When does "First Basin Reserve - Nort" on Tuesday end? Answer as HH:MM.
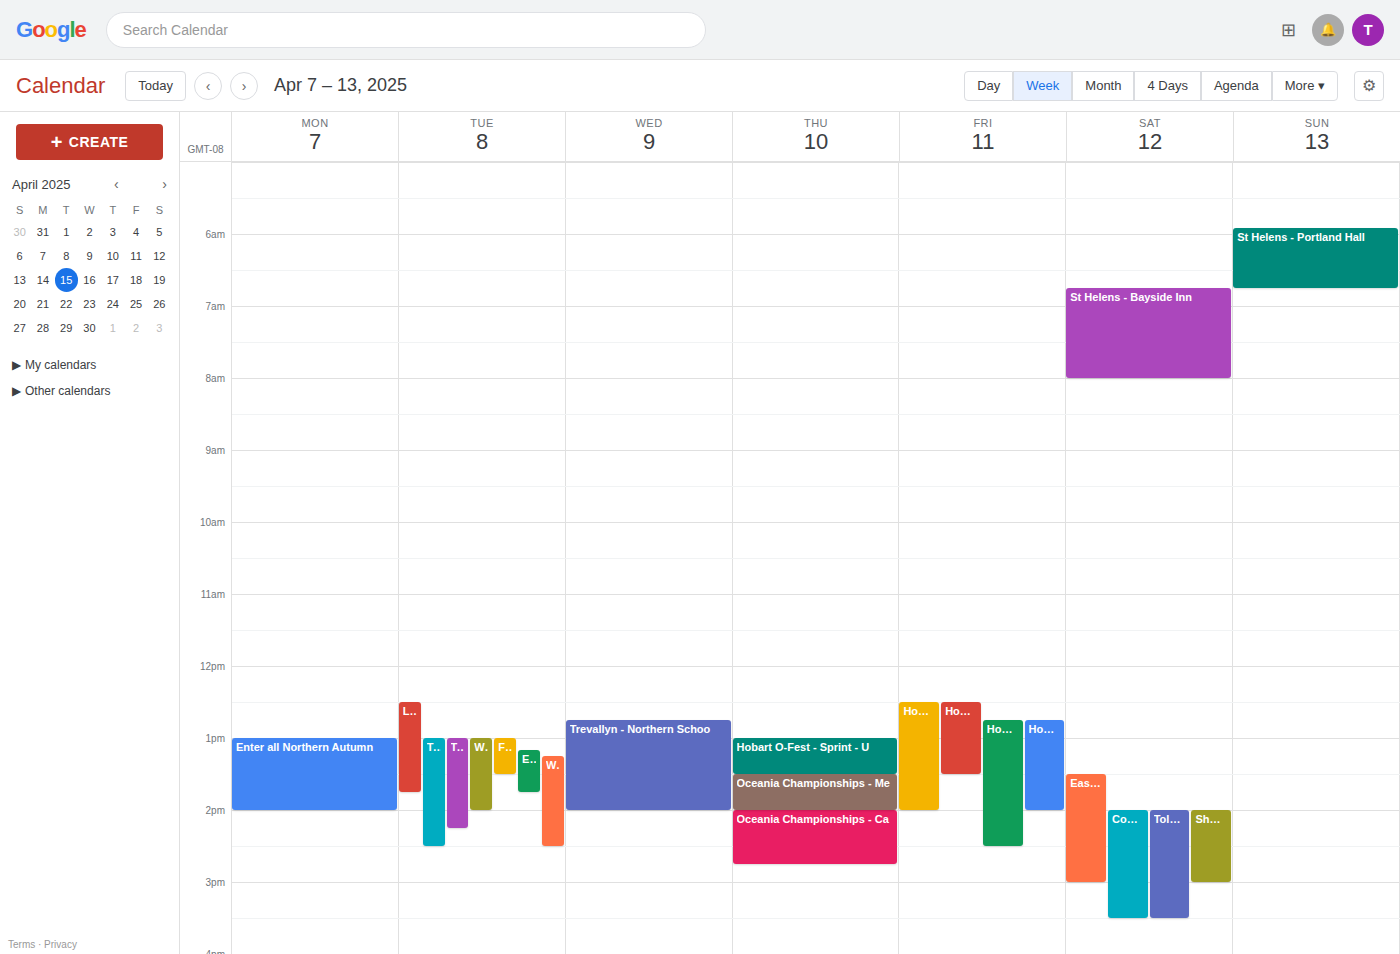
13:30